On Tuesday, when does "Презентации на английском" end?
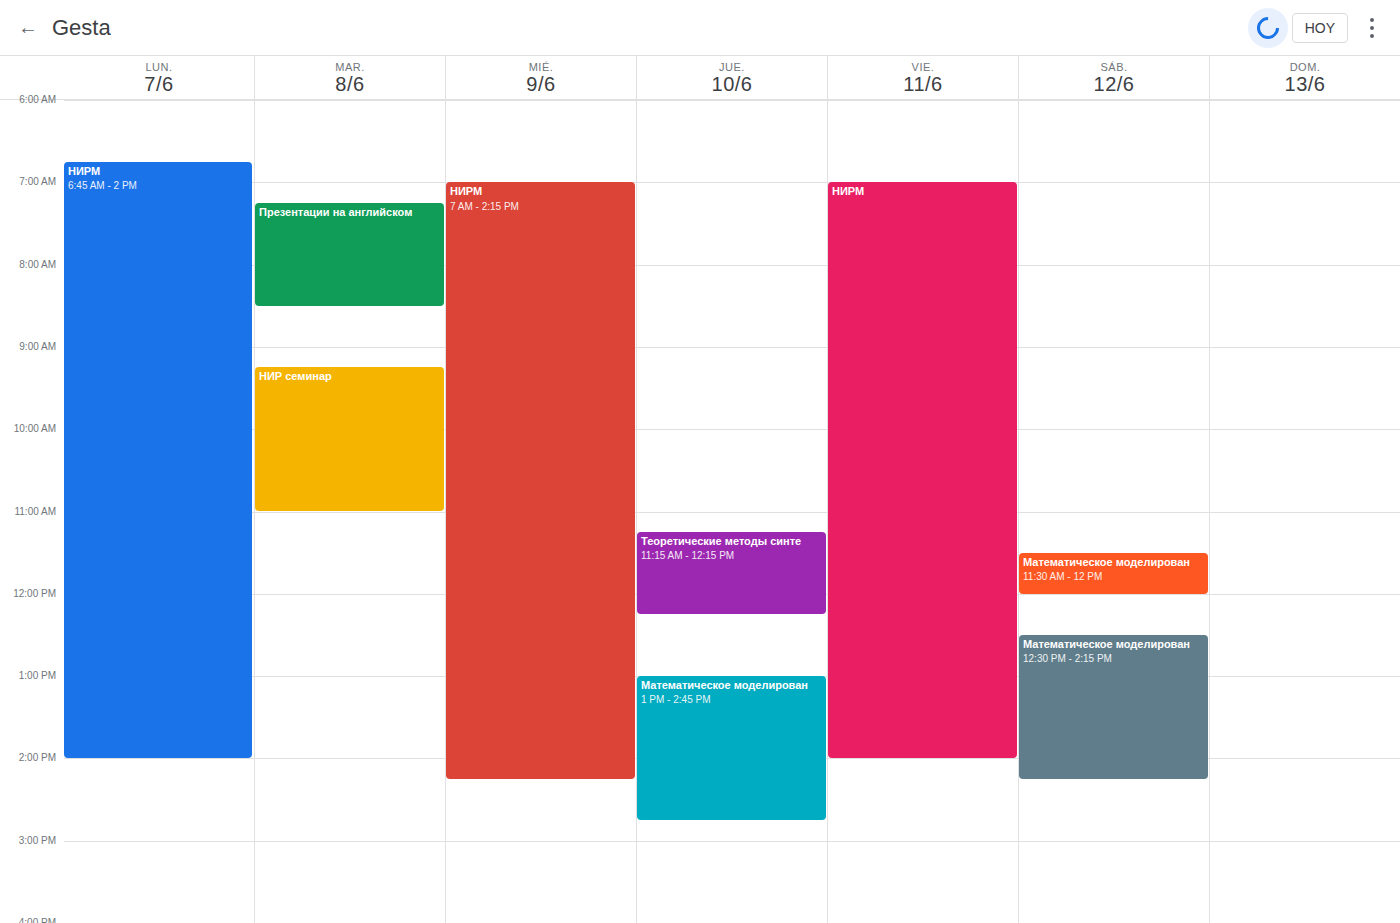
8:30 AM